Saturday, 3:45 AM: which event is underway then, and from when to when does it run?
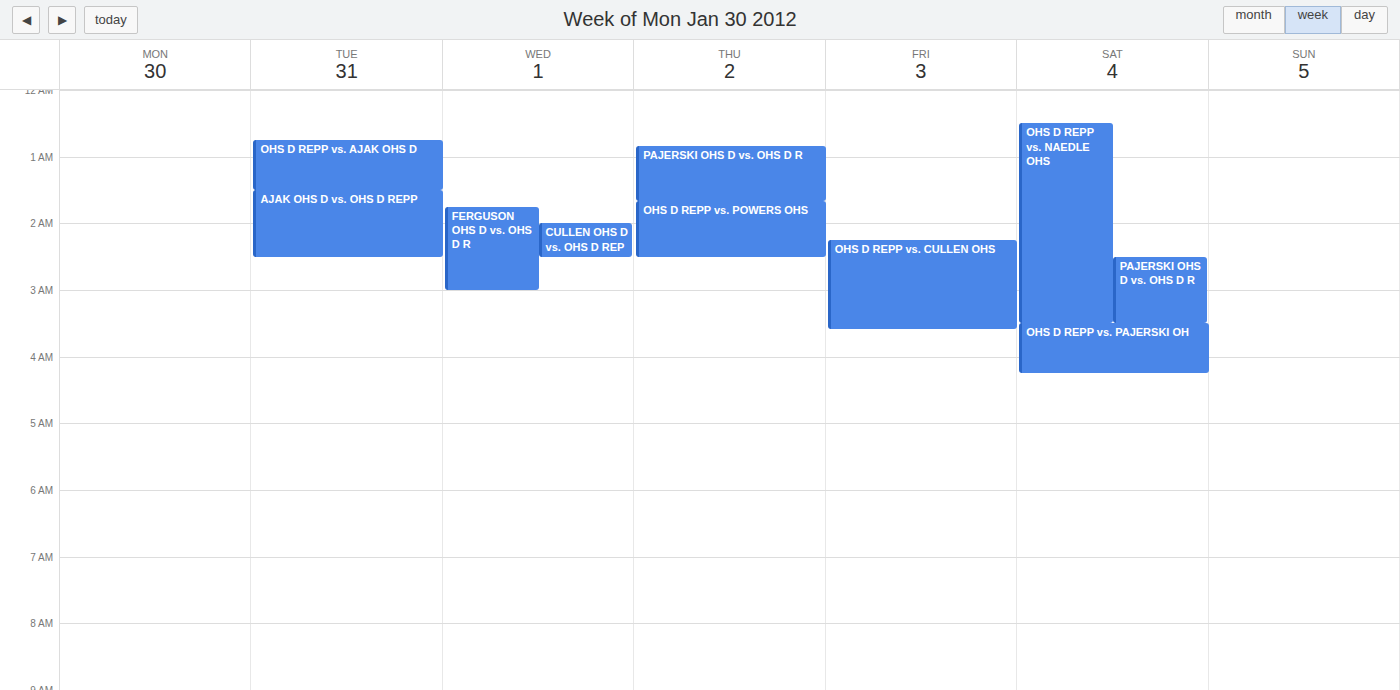
"OHS D REPP vs. PAJERSKI OH", 3:30 AM to 4:15 AM